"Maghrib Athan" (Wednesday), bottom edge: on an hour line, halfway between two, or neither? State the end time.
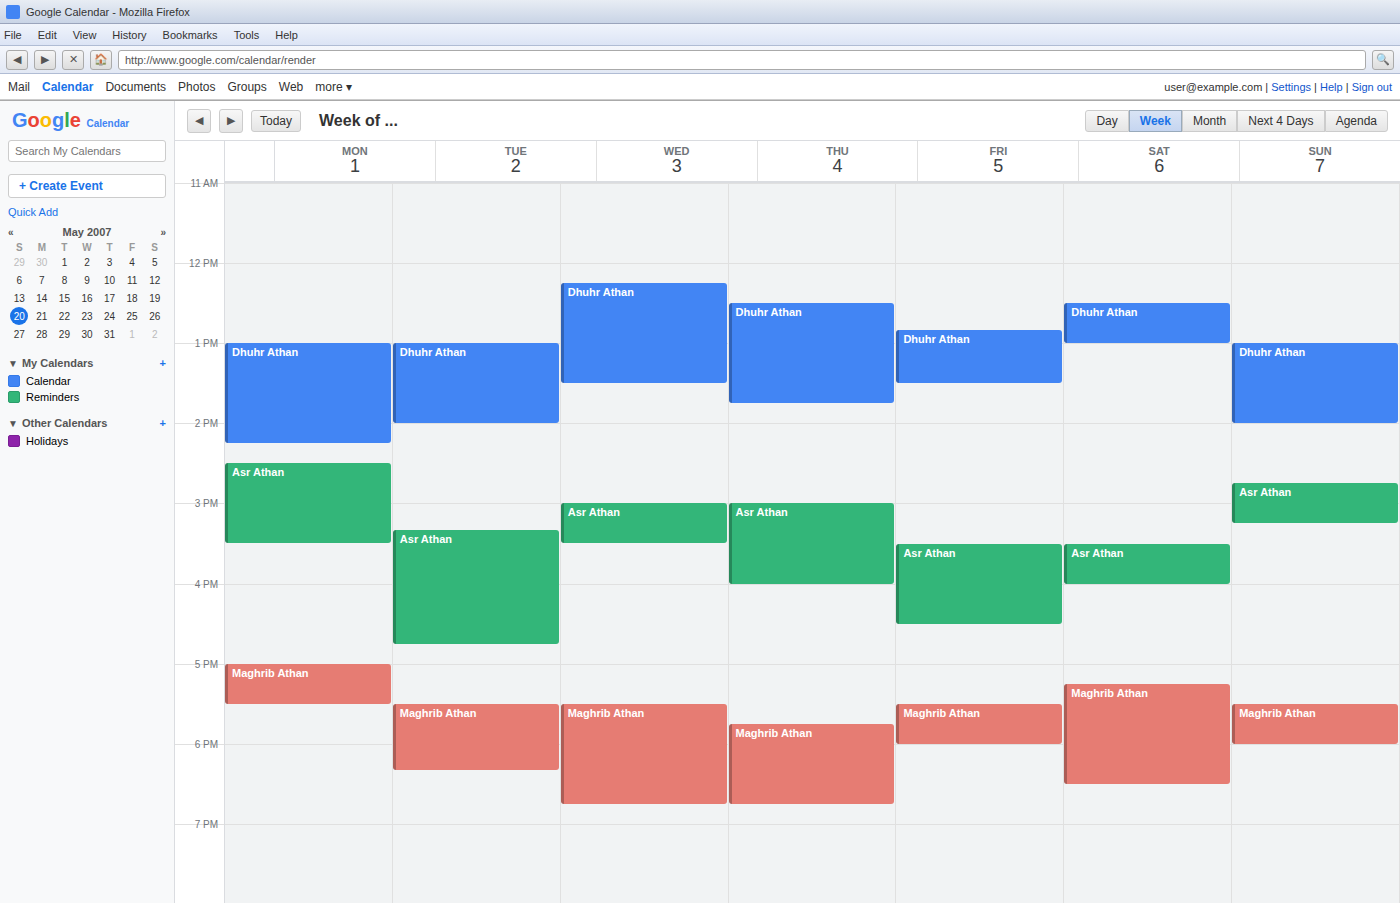
18:45 -- neither: three quarters of the way from the 18:00 line to the 19:00 line.